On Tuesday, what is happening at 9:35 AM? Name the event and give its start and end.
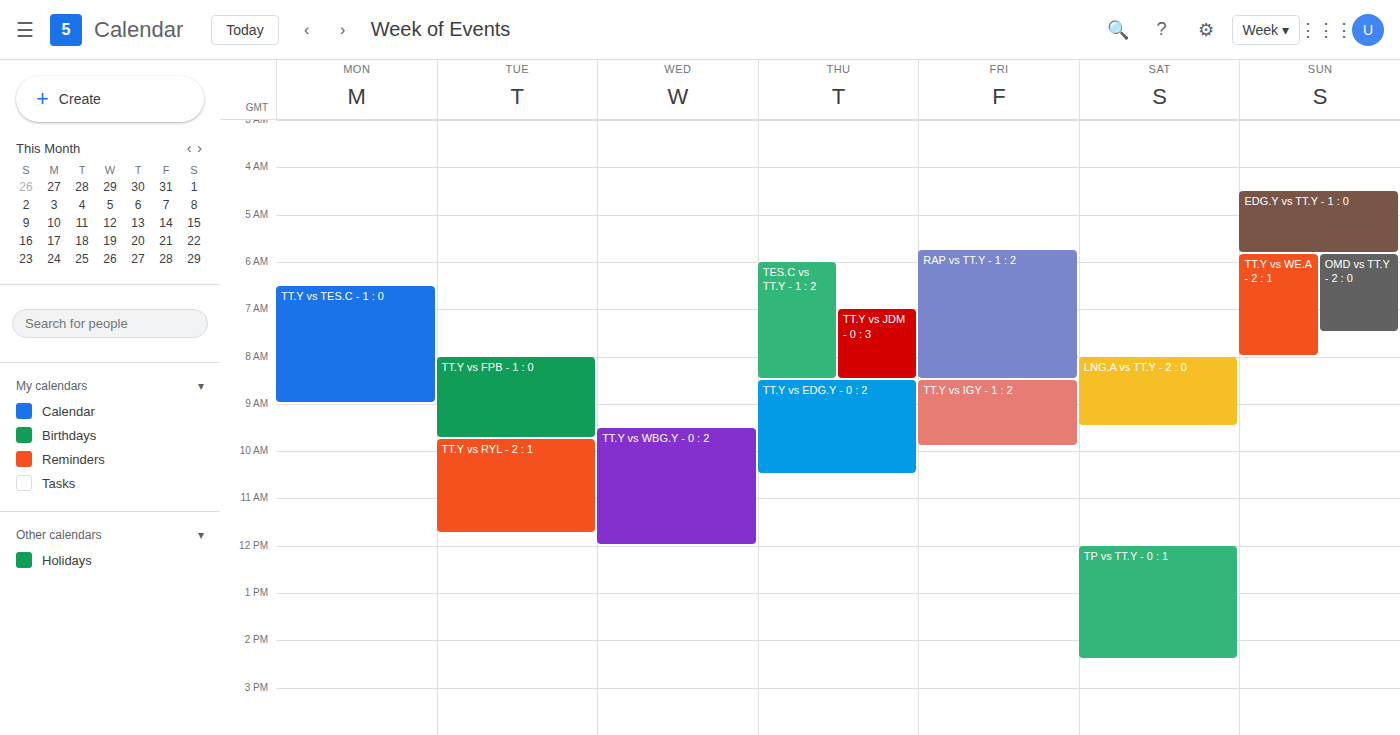
"TT.Y vs FPB - 1 : 0", 8:00 AM to 9:45 AM